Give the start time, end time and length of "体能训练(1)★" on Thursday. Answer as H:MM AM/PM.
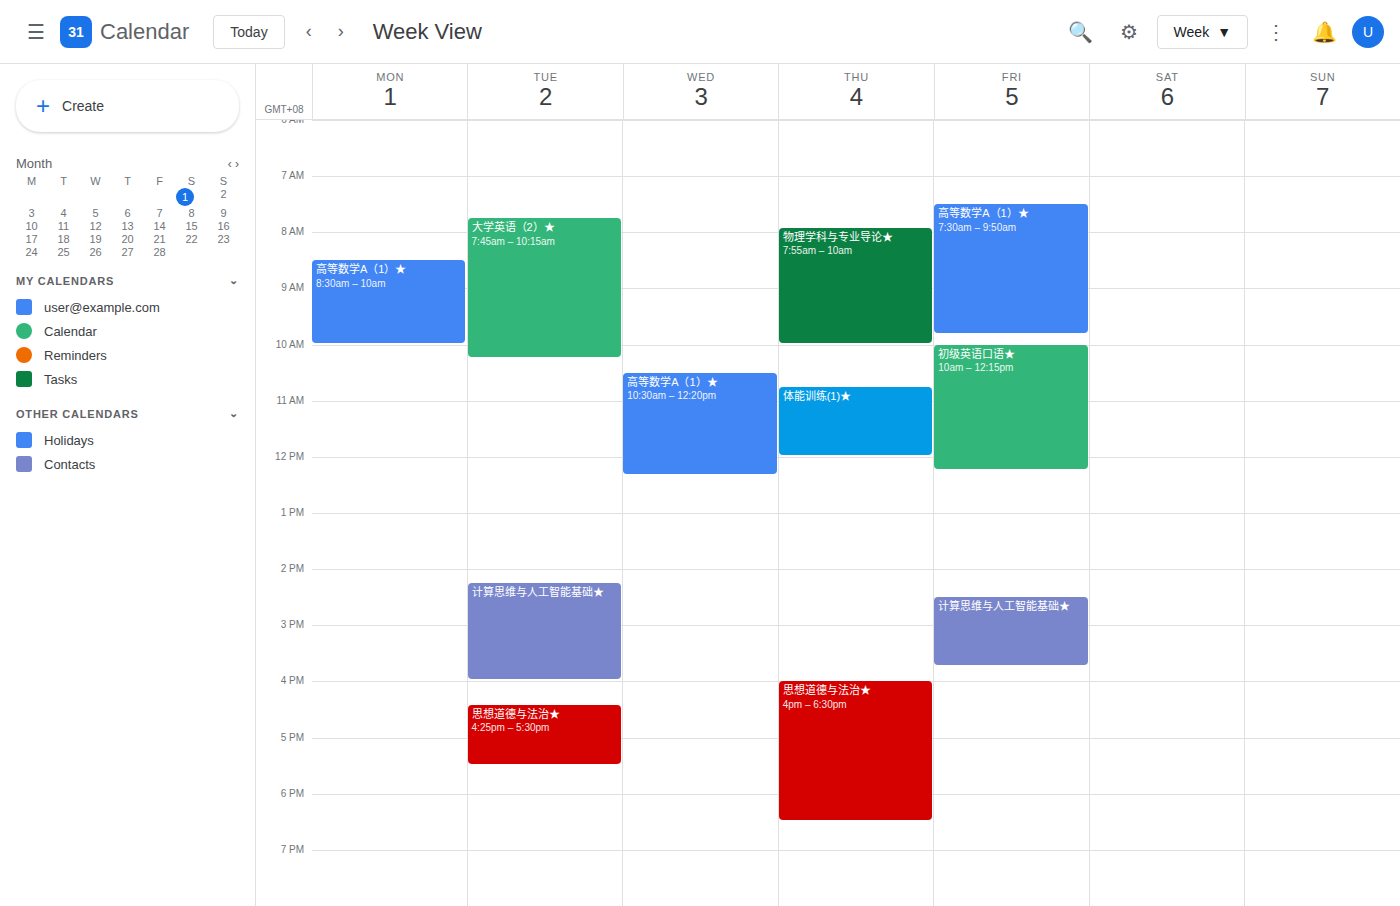
10:45 AM to 12:00 PM, 1 hour 15 minutes